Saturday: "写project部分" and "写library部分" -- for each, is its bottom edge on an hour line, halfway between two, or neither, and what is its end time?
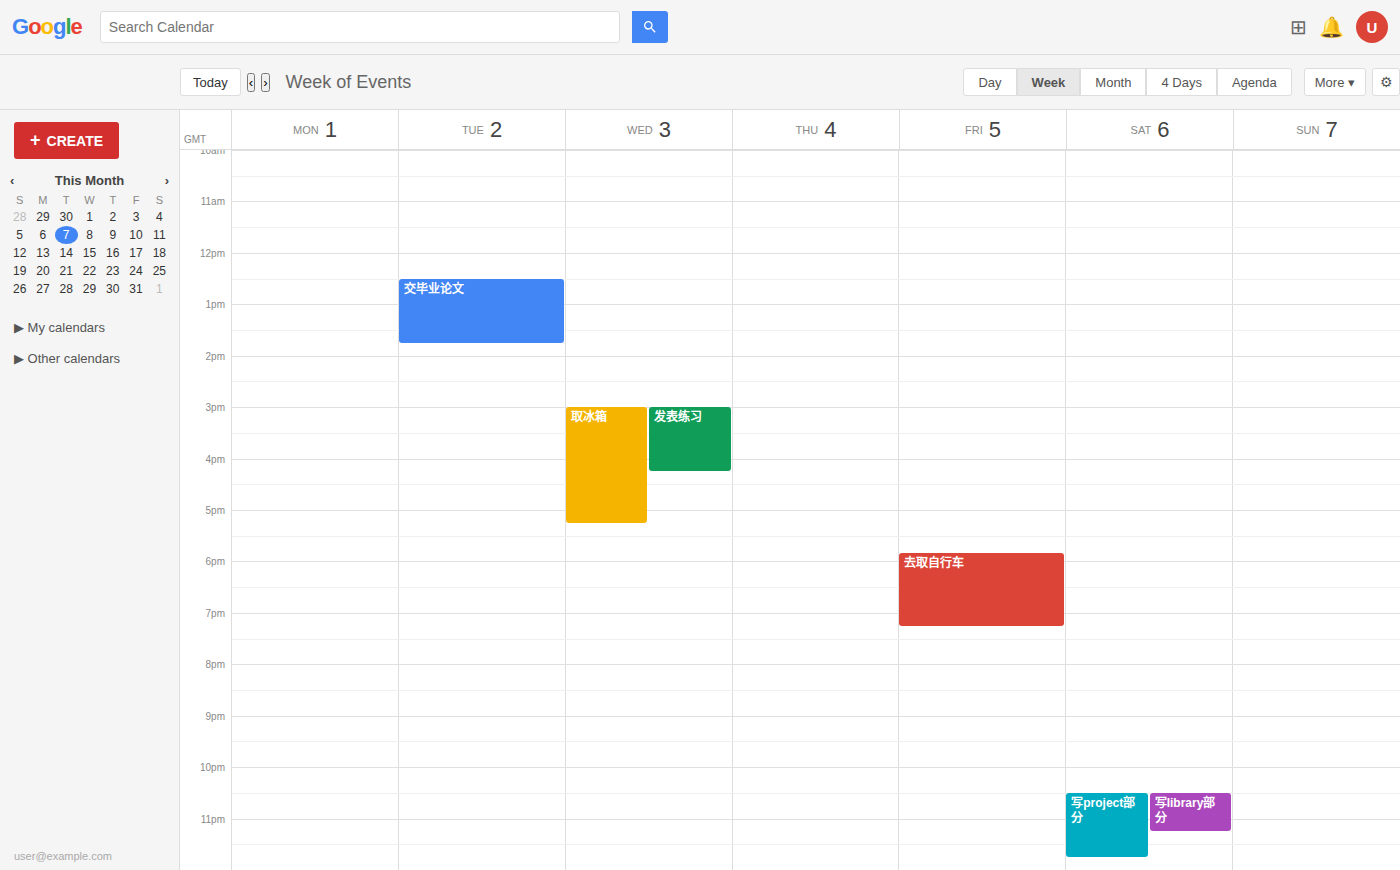
"写project部分": 23:45, neither: three quarters of the way from the 23:00 line to the 24:00 line. "写library部分": 23:15, neither: a quarter of the way from the 23:00 line to the 24:00 line.